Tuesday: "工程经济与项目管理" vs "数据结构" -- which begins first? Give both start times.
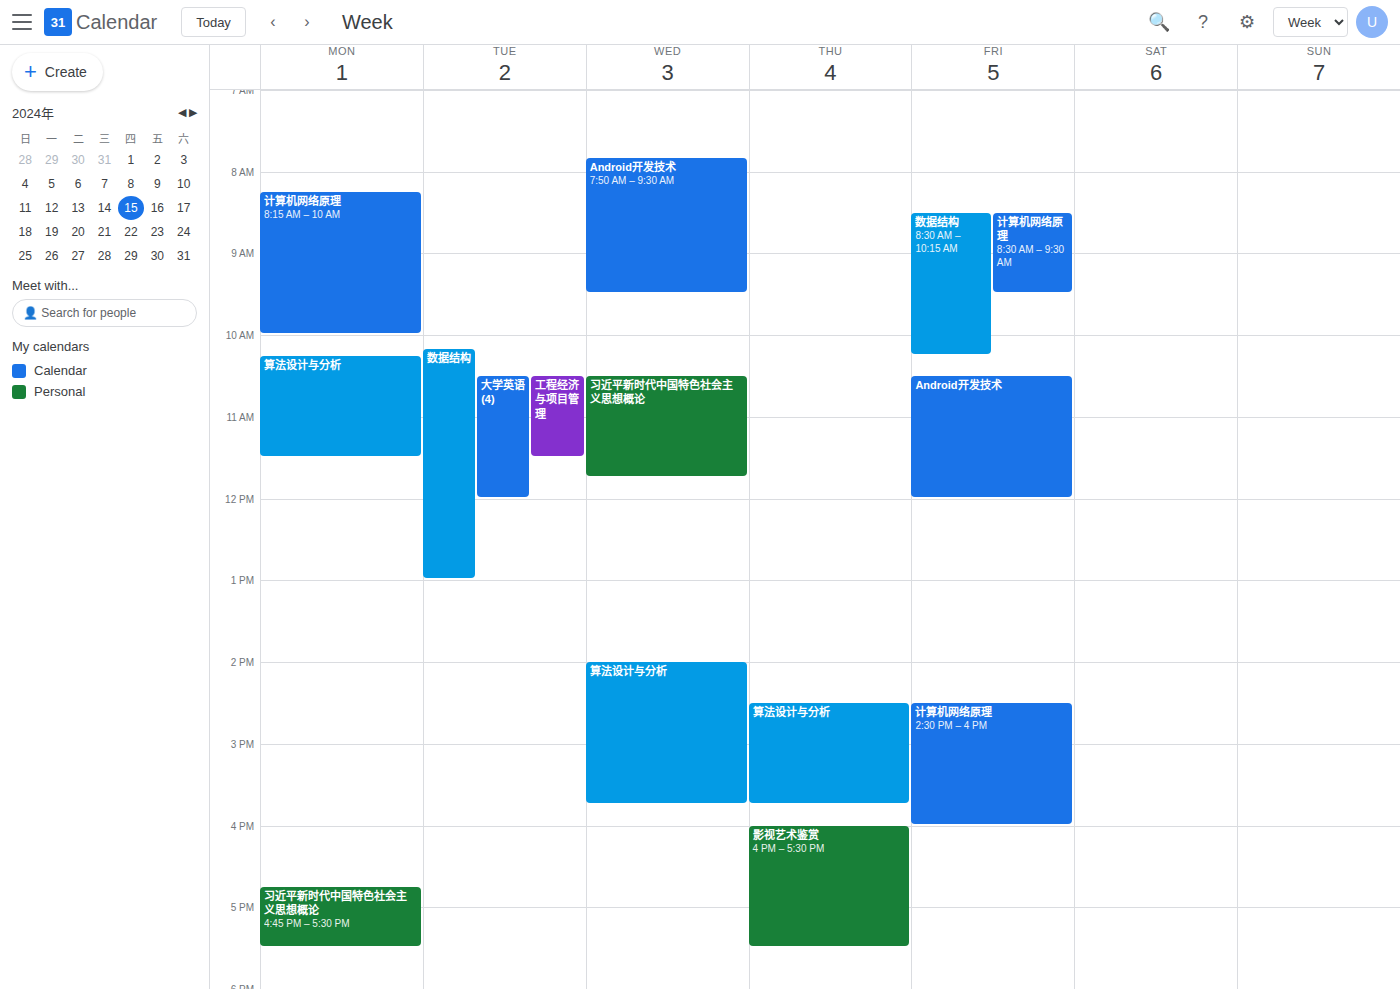
"数据结构" 10:10 AM; "工程经济与项目管理" 10:30 AM.